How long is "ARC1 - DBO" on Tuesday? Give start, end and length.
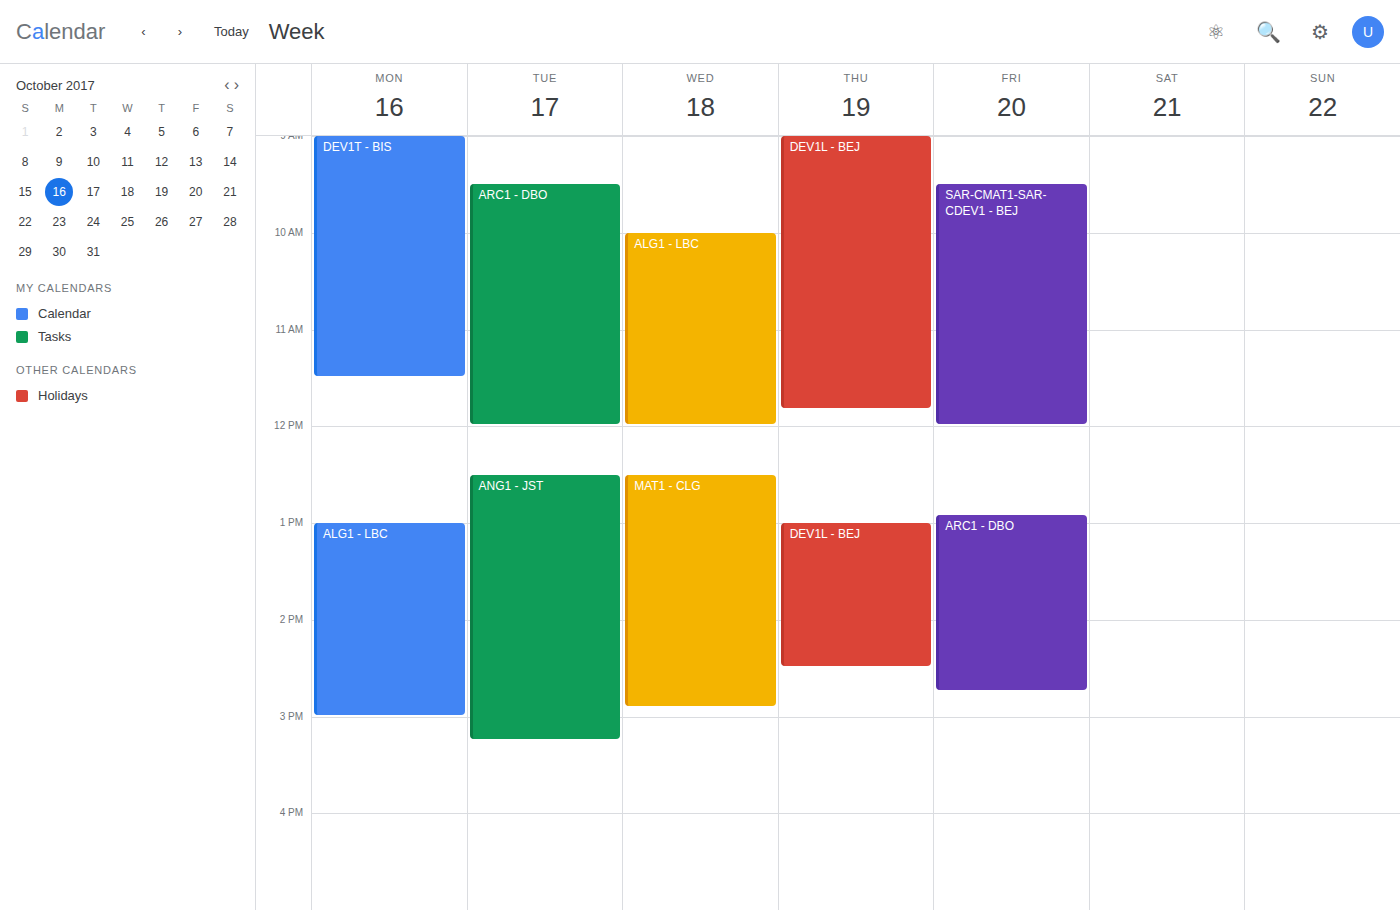
9:30 AM to 12:00 PM, 2 hours 30 minutes